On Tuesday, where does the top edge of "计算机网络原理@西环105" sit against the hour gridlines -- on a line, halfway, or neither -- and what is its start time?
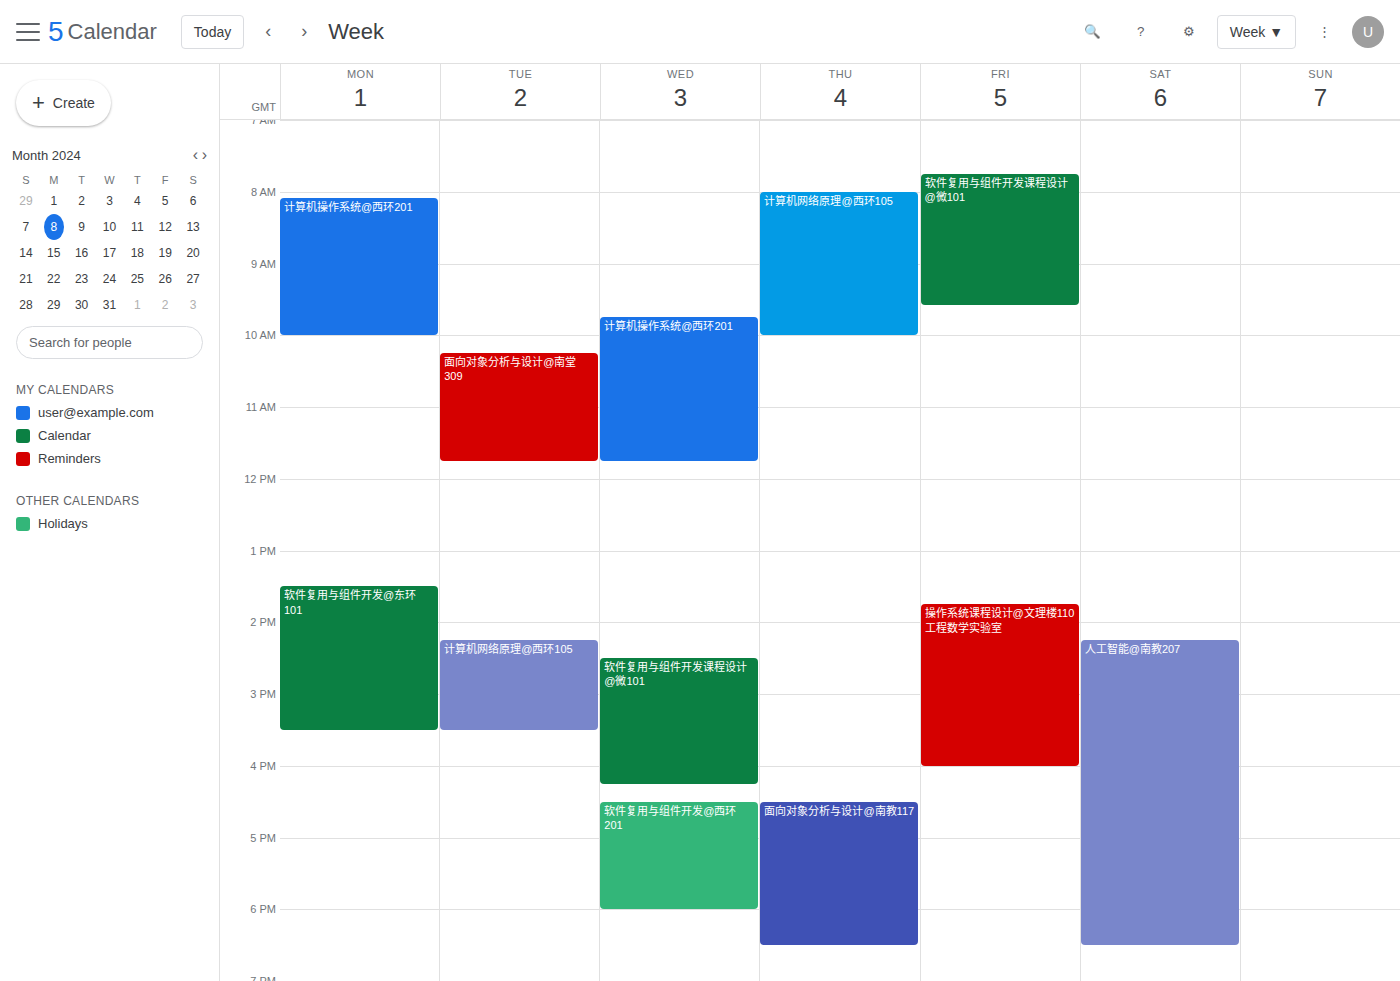
2:15 PM -- neither: a quarter of the way from the 2 PM line to the 3 PM line.